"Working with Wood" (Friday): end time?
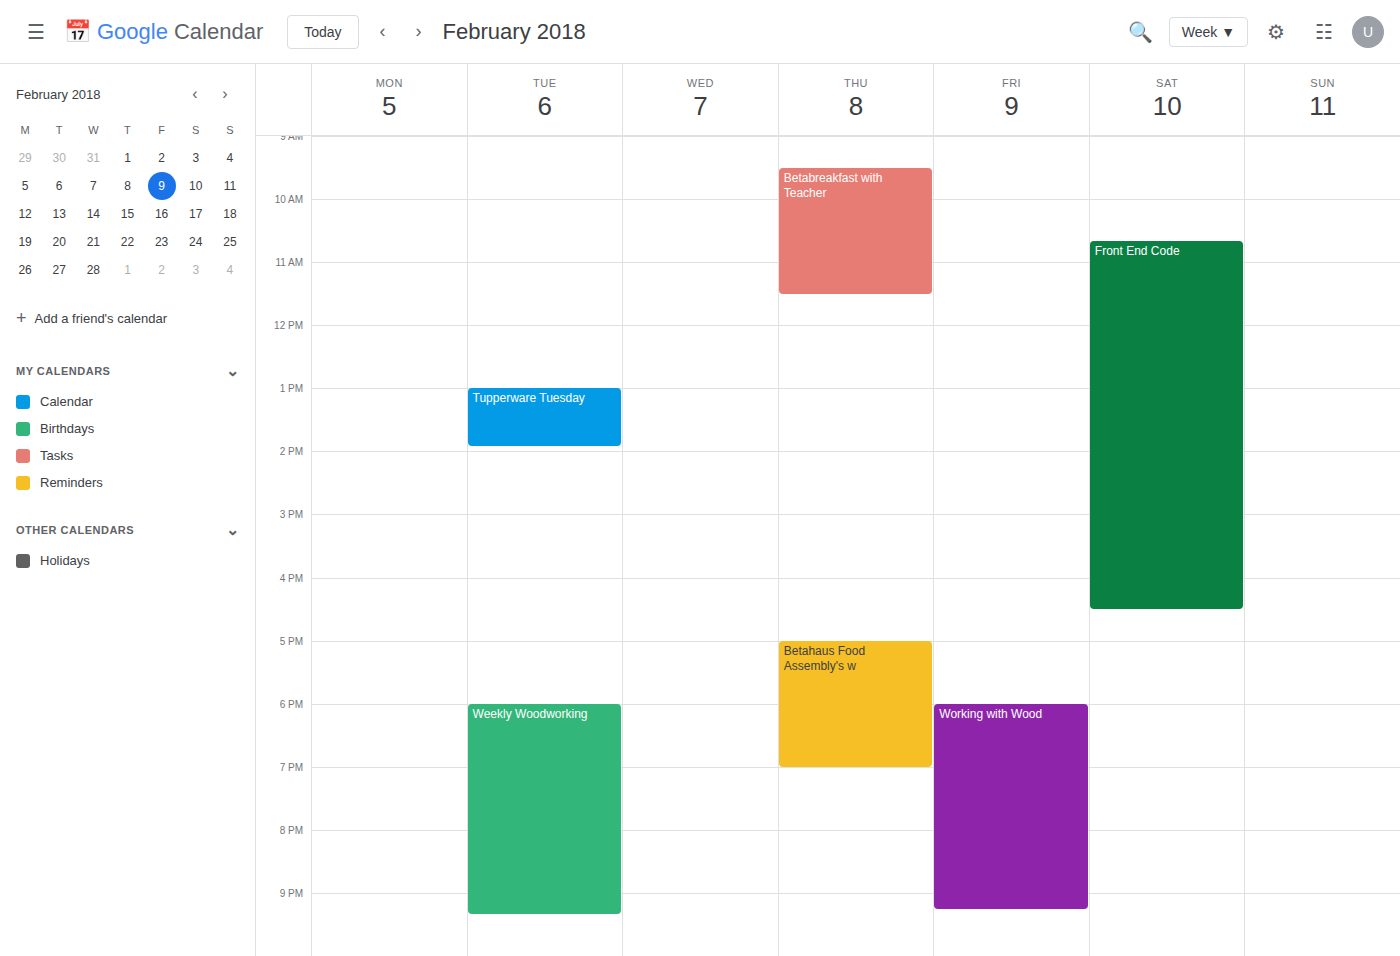
9:15 PM